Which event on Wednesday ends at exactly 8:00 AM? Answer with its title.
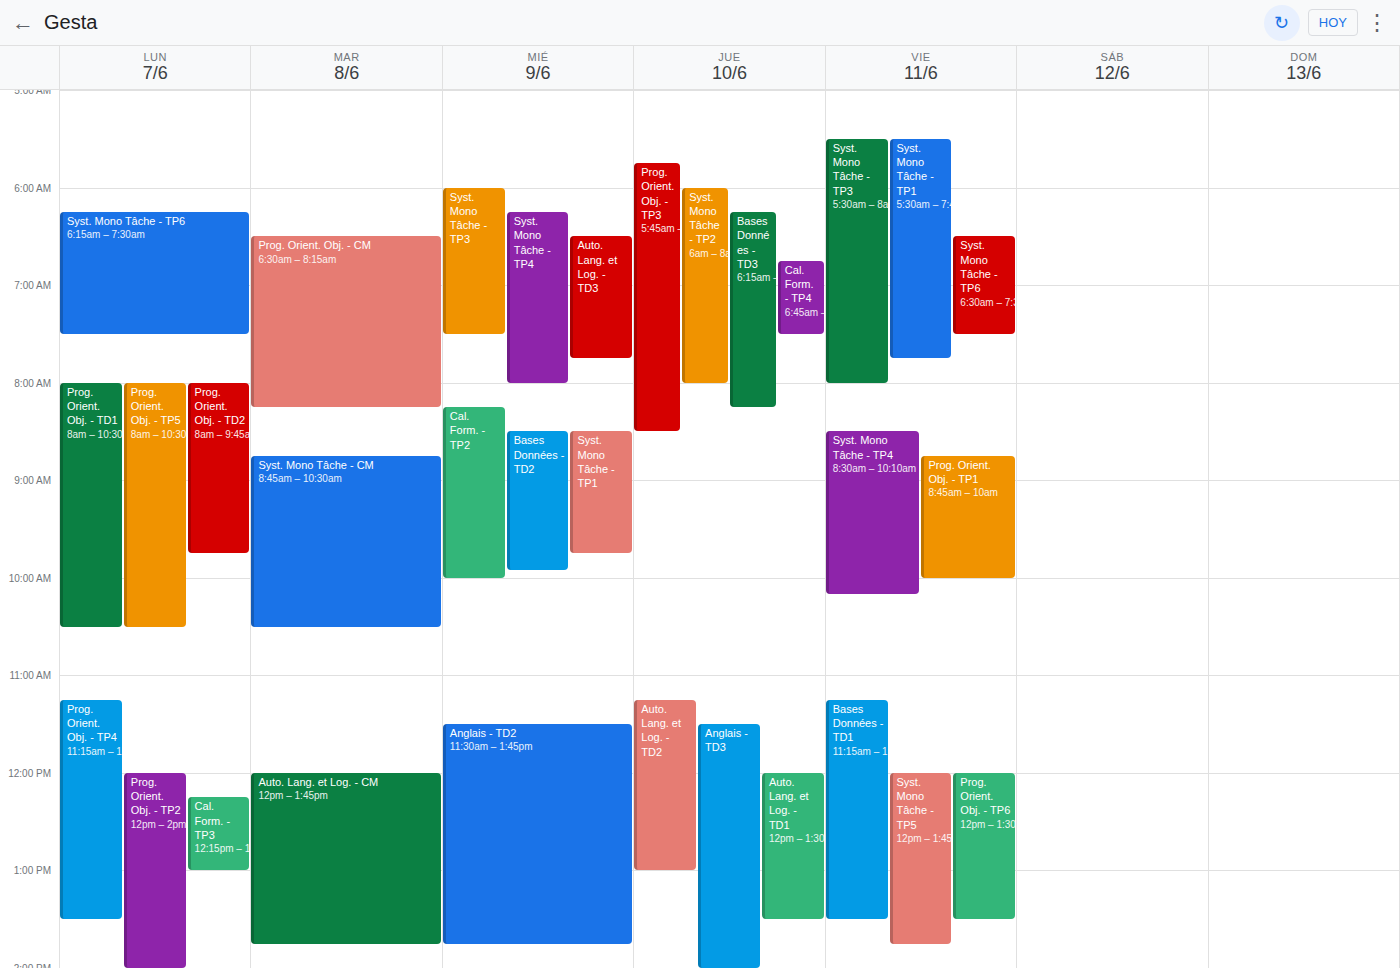
"Syst. Mono Tâche - TP4"